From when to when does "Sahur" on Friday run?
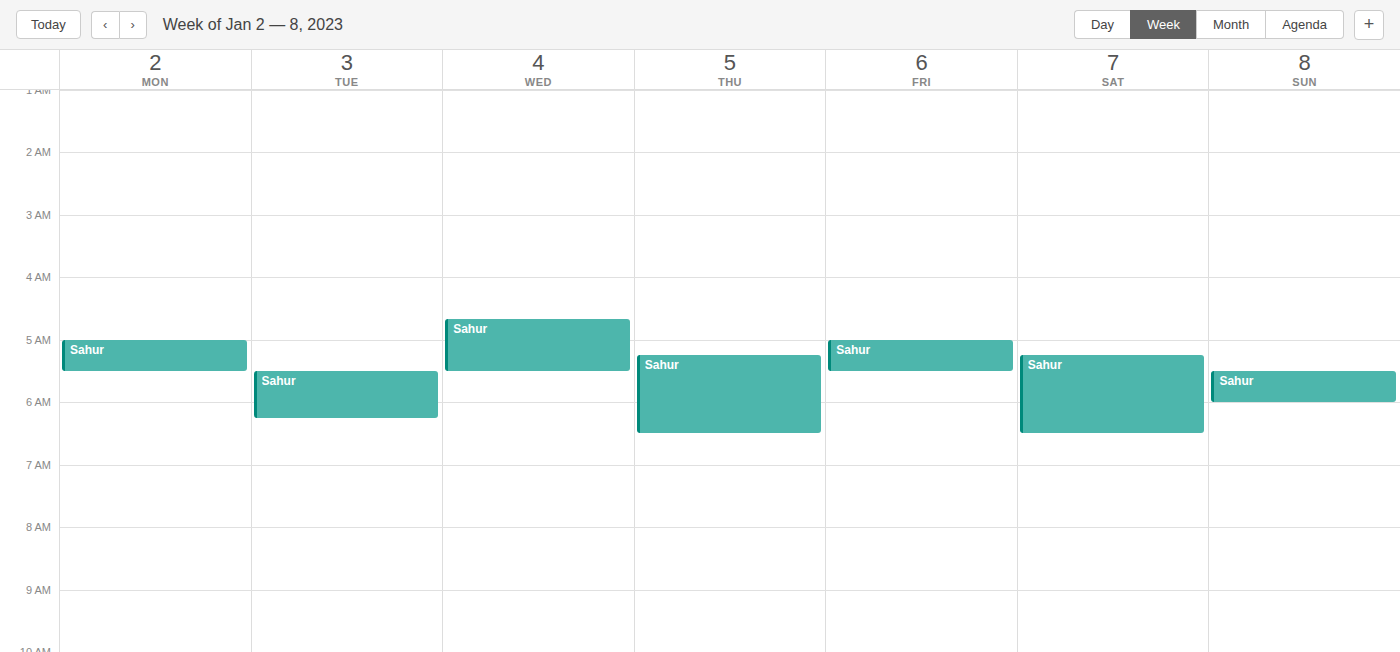
05:00 to 05:30